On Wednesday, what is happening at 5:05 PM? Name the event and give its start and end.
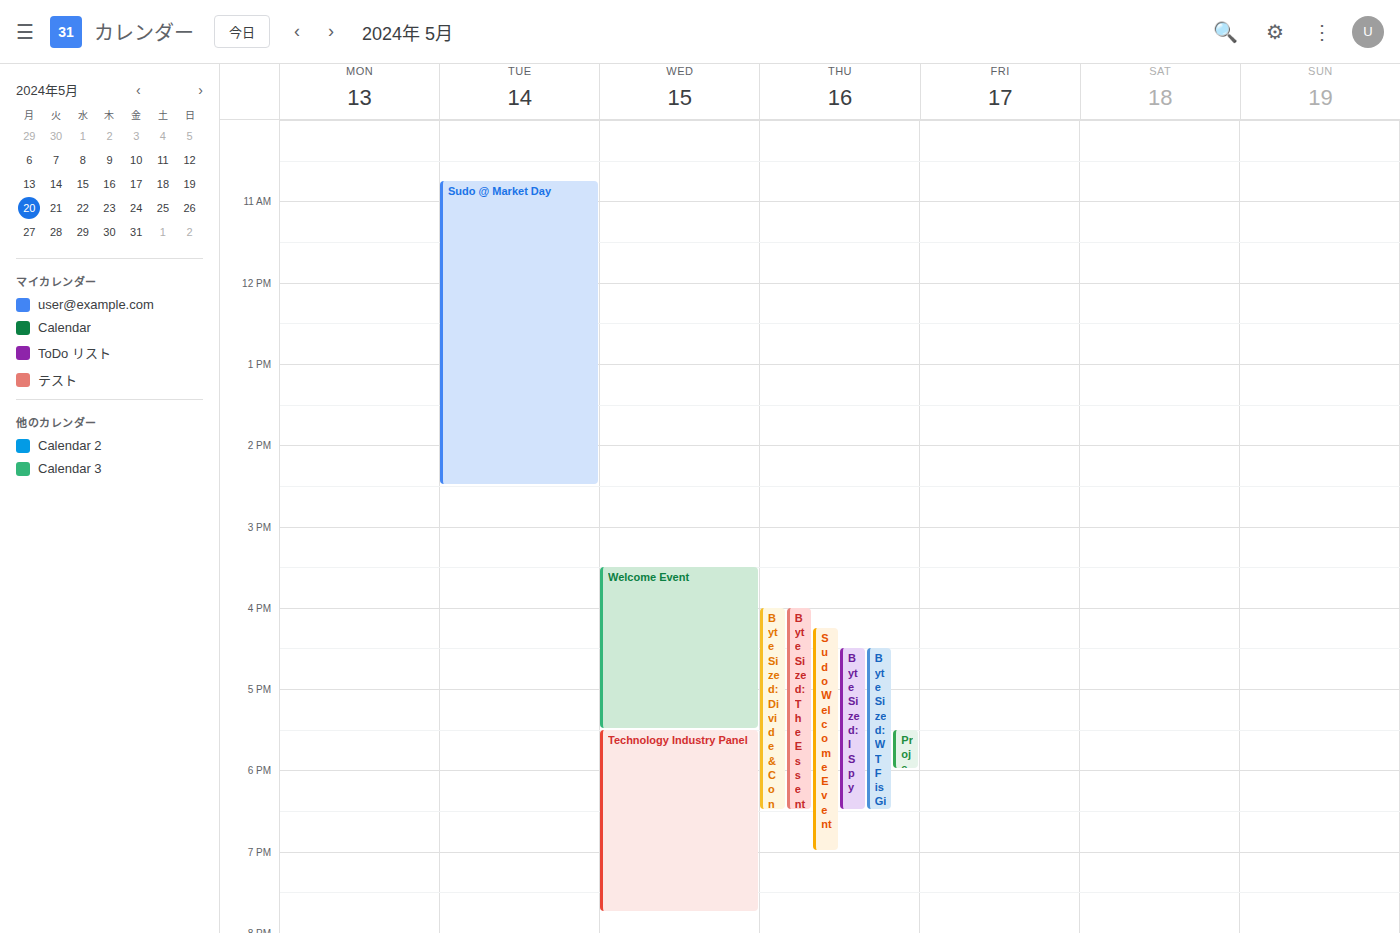
"Welcome Event", 3:30 PM to 5:30 PM